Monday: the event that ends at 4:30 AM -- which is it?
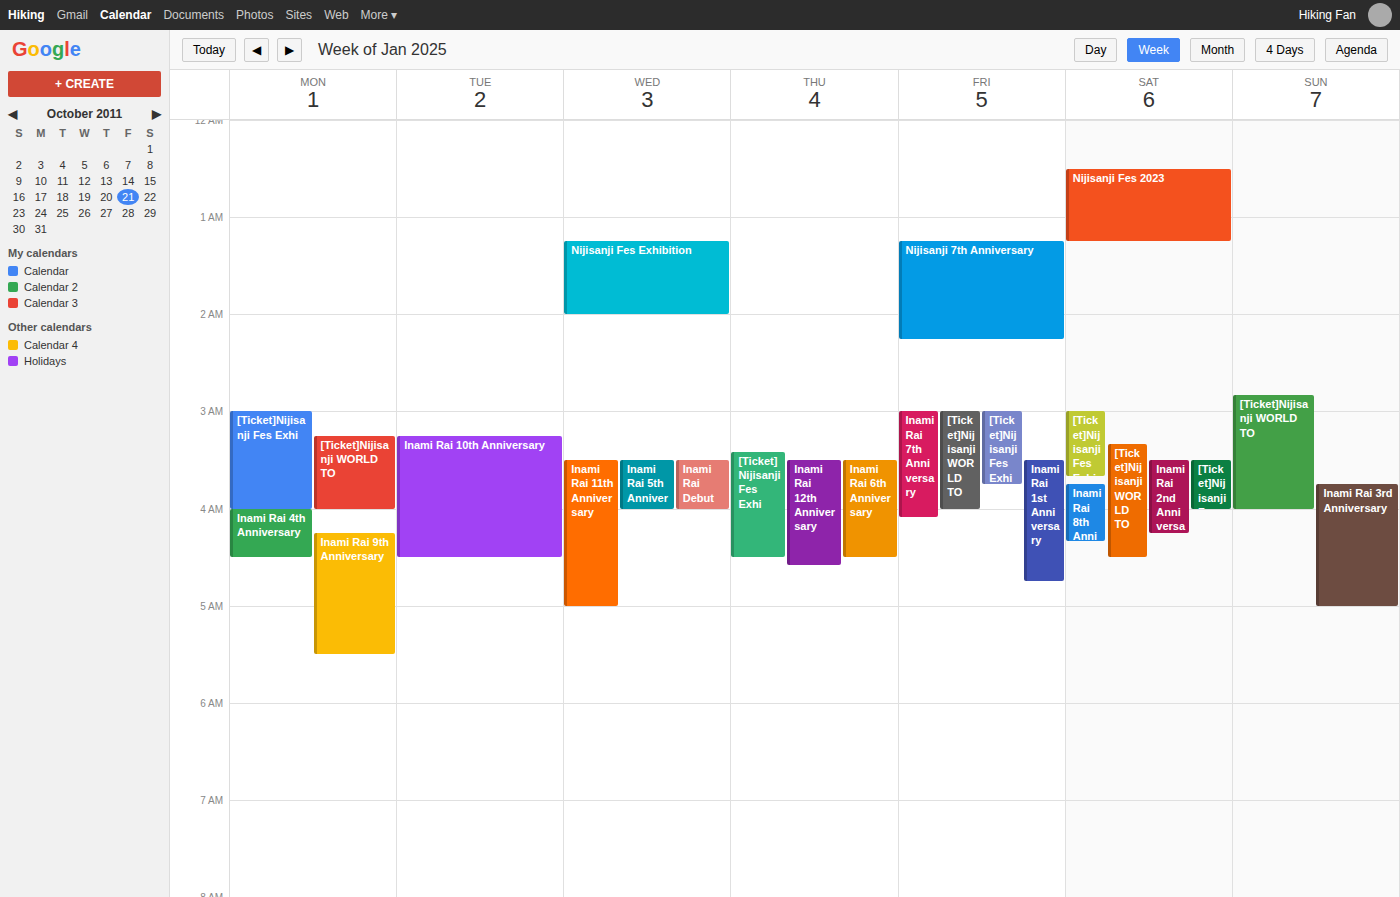
"Inami Rai 4th Anniversary"